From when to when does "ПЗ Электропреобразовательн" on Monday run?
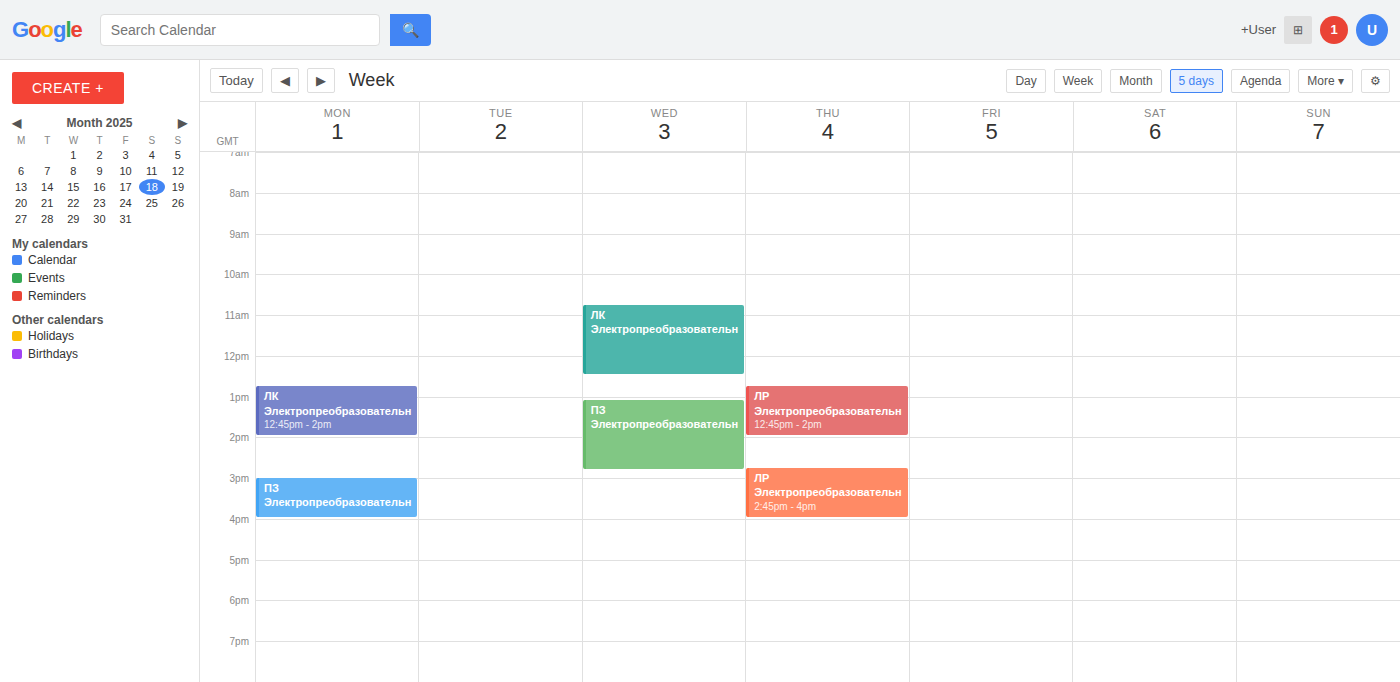
3:00 PM to 4:00 PM